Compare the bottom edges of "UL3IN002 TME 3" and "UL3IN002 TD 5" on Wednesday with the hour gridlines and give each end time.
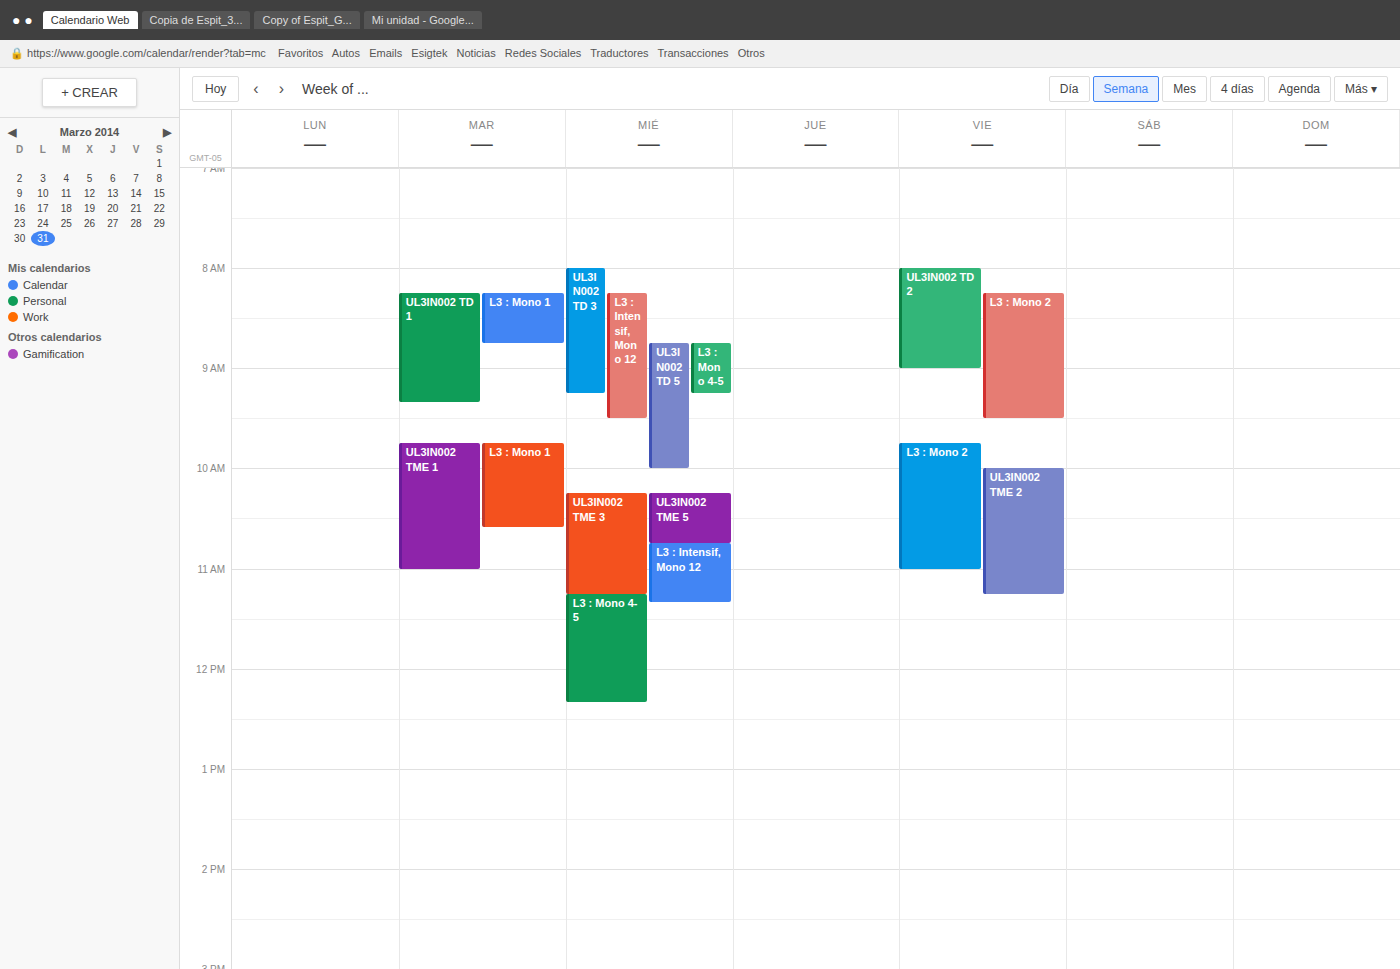
"UL3IN002 TME 3": 11:15 AM, neither: a quarter of the way from the 11 AM line to the 12 PM line. "UL3IN002 TD 5": 10:00 AM, exactly on the 10 AM line.